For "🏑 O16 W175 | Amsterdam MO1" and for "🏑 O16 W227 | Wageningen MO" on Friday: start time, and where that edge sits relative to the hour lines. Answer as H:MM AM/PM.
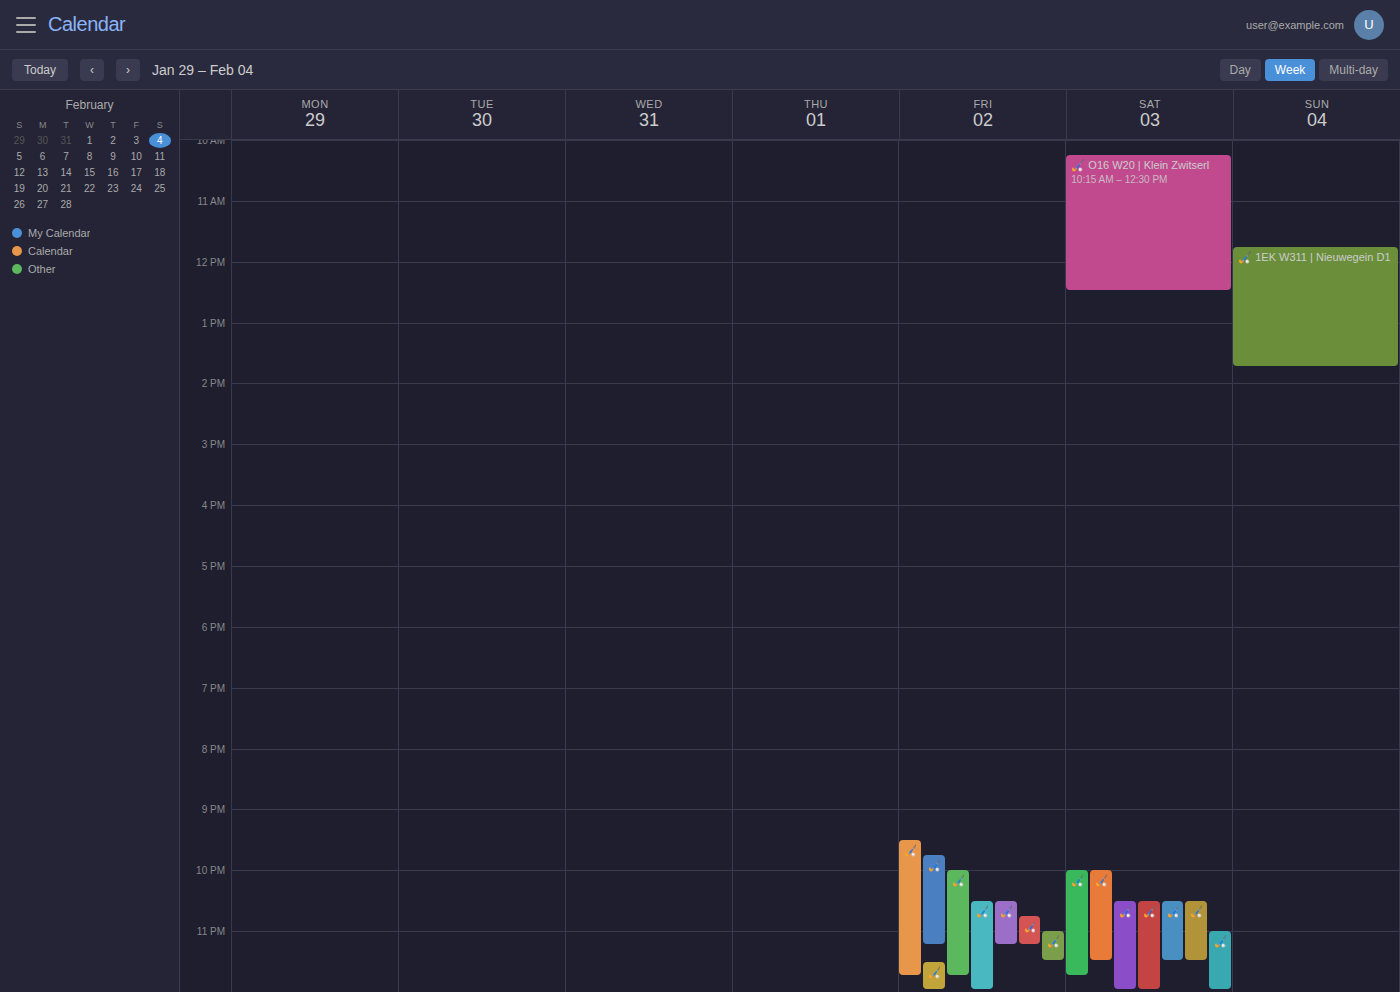
"🏑 O16 W175 | Amsterdam MO1": 10:30 PM, halfway between the 10 PM and 11 PM lines. "🏑 O16 W227 | Wageningen MO": 11:00 PM, exactly on the 11 PM line.